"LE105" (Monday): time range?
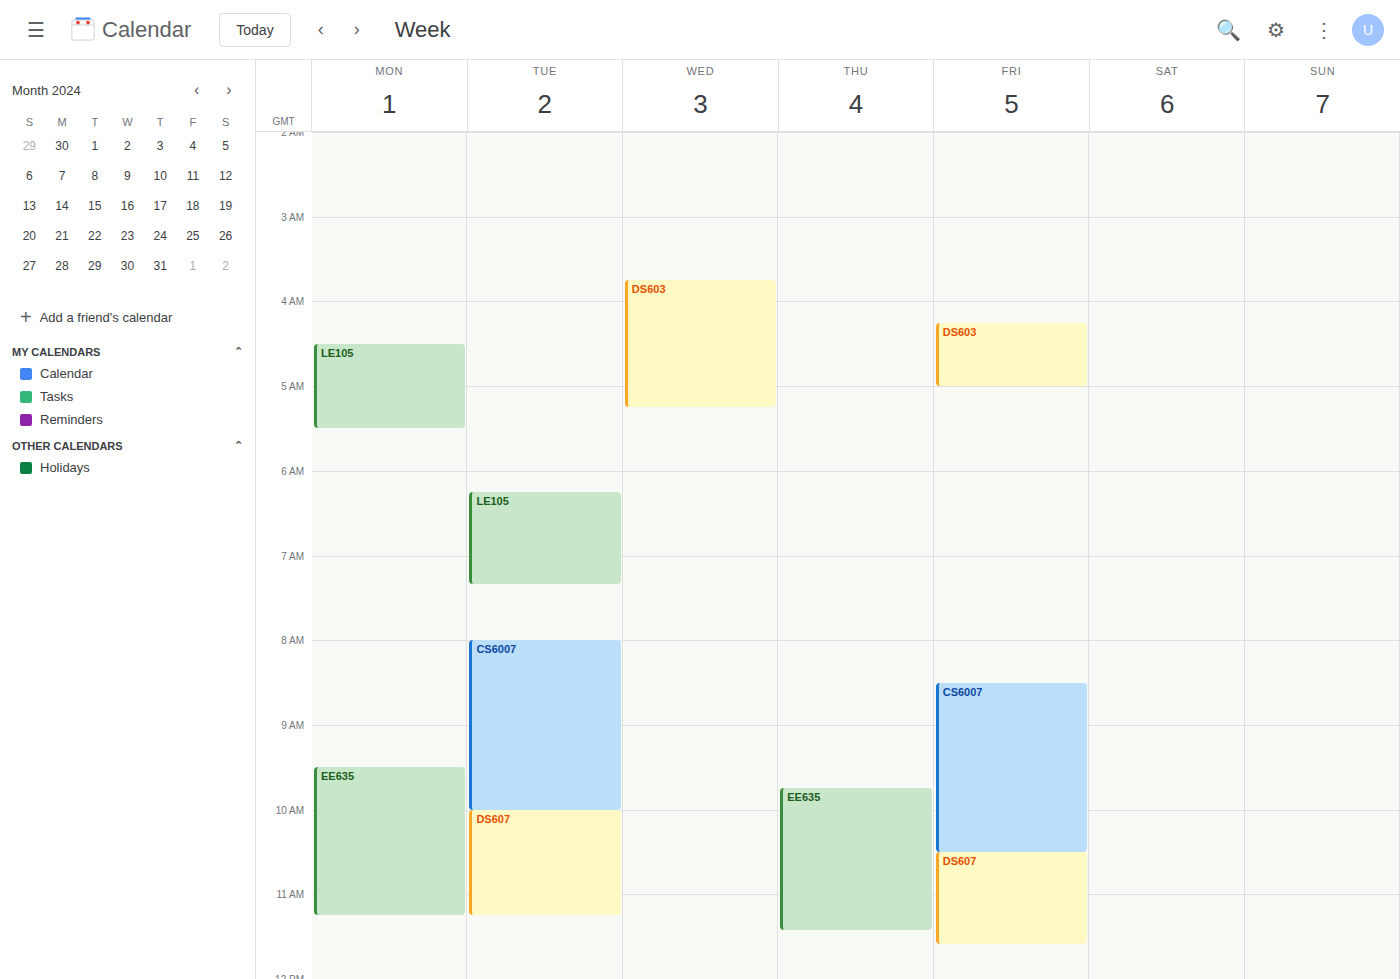
4:30 AM to 5:30 AM